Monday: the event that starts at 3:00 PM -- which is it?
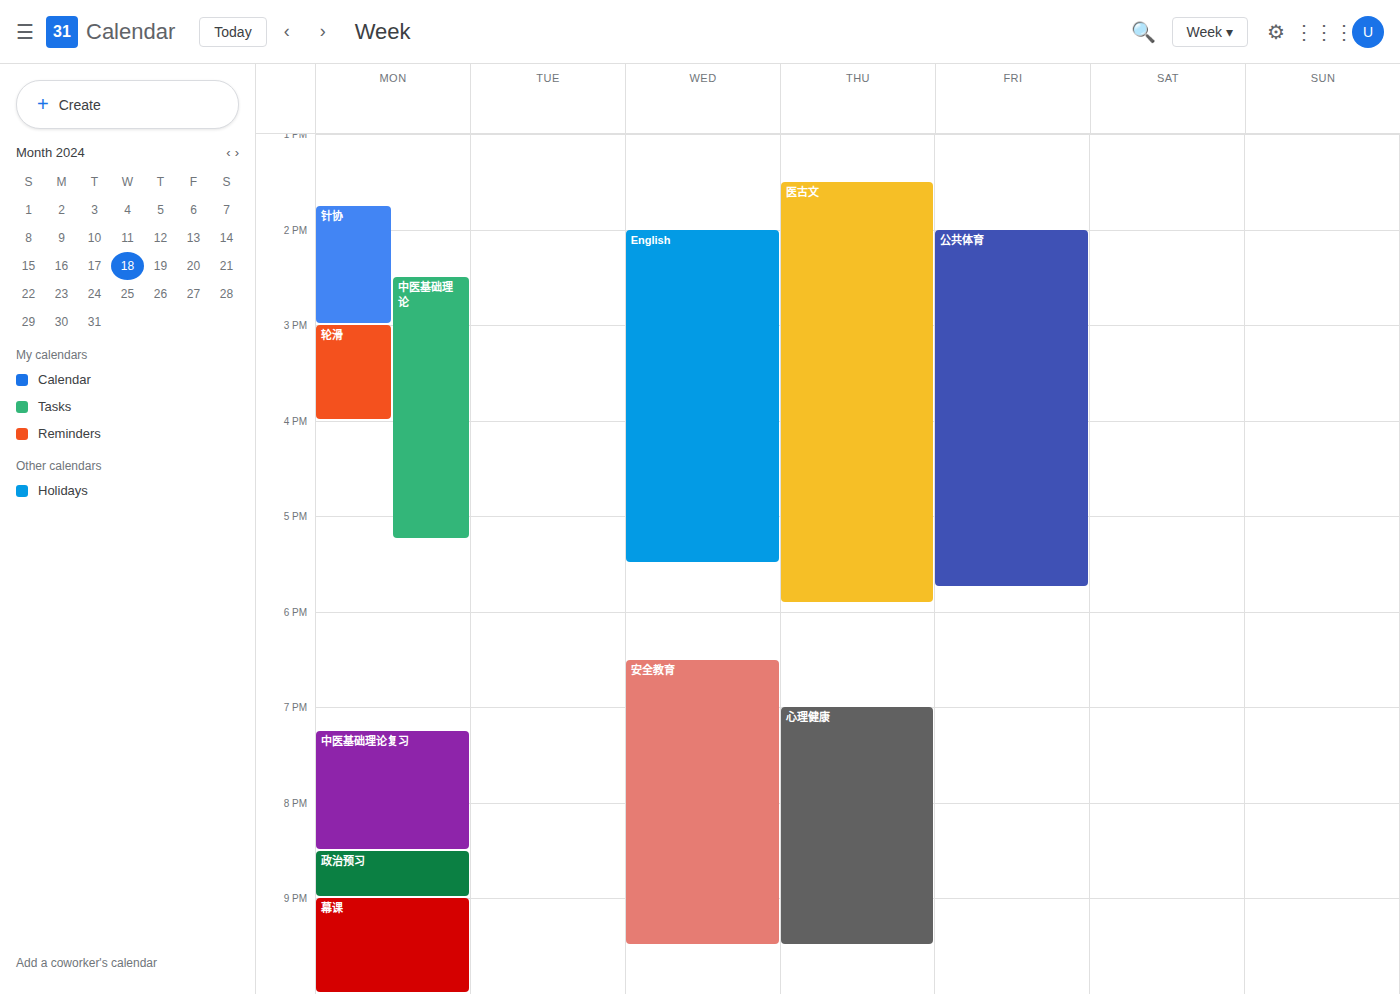
"轮滑"